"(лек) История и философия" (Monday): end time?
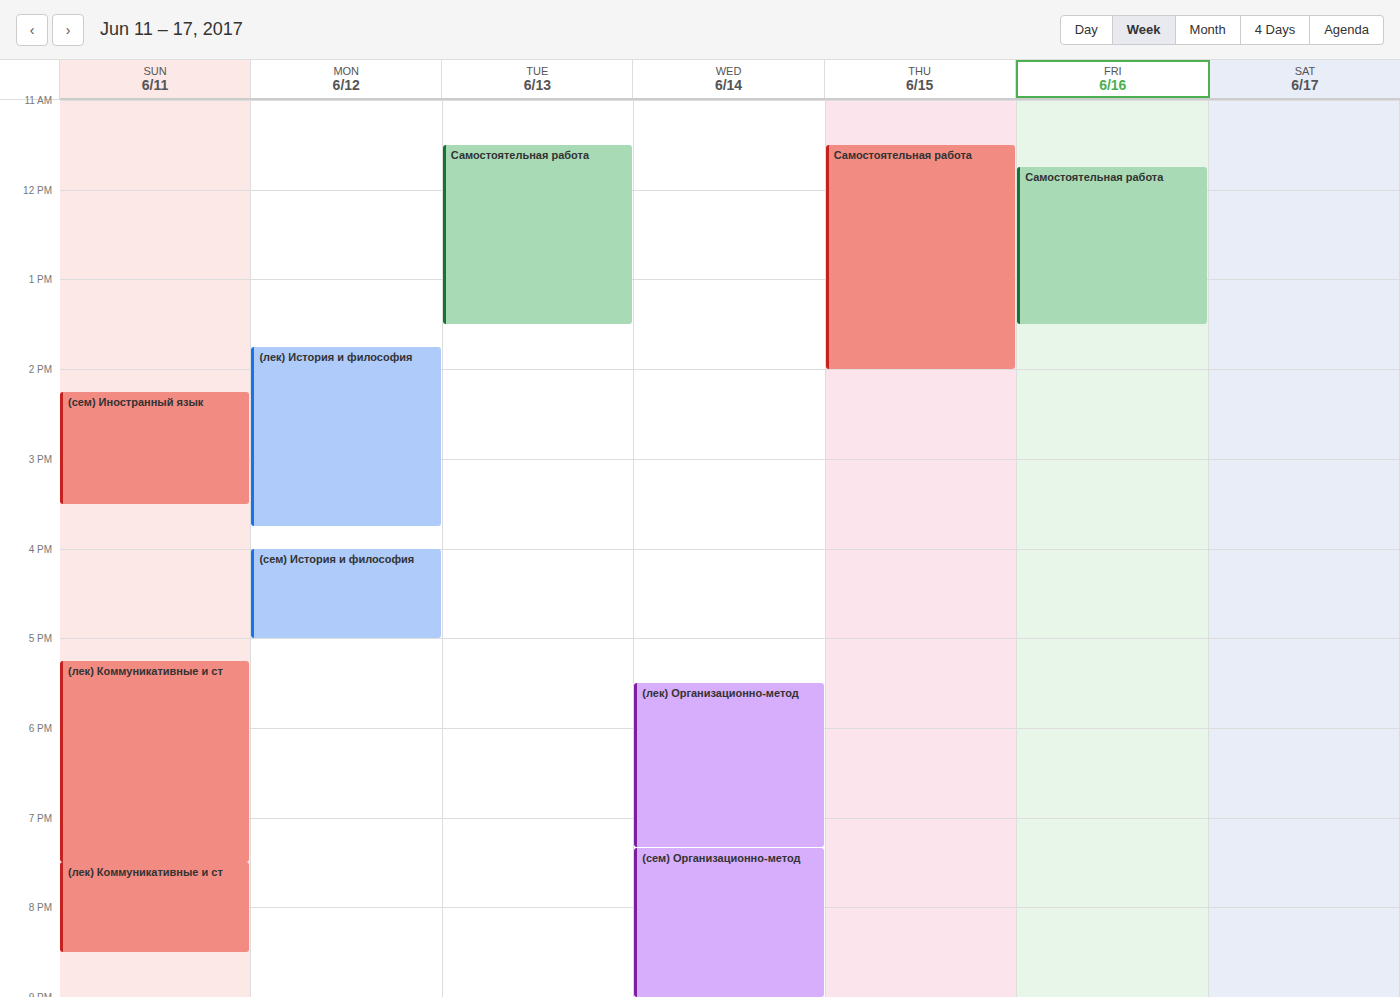
3:45 PM